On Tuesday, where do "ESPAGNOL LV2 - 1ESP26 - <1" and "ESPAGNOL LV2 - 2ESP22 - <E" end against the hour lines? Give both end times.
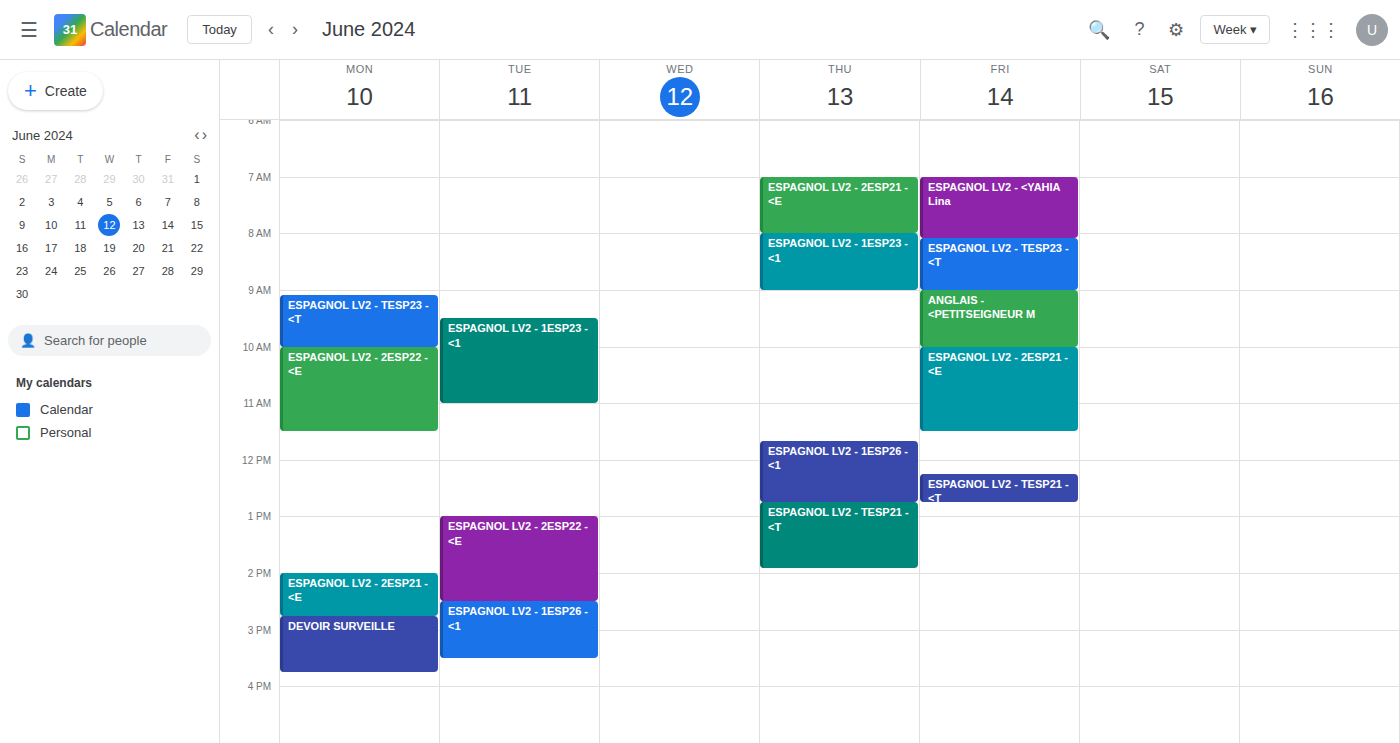
"ESPAGNOL LV2 - 1ESP26 - <1": 3:30 PM, halfway between the 3 PM and 4 PM lines. "ESPAGNOL LV2 - 2ESP22 - <E": 2:30 PM, halfway between the 2 PM and 3 PM lines.